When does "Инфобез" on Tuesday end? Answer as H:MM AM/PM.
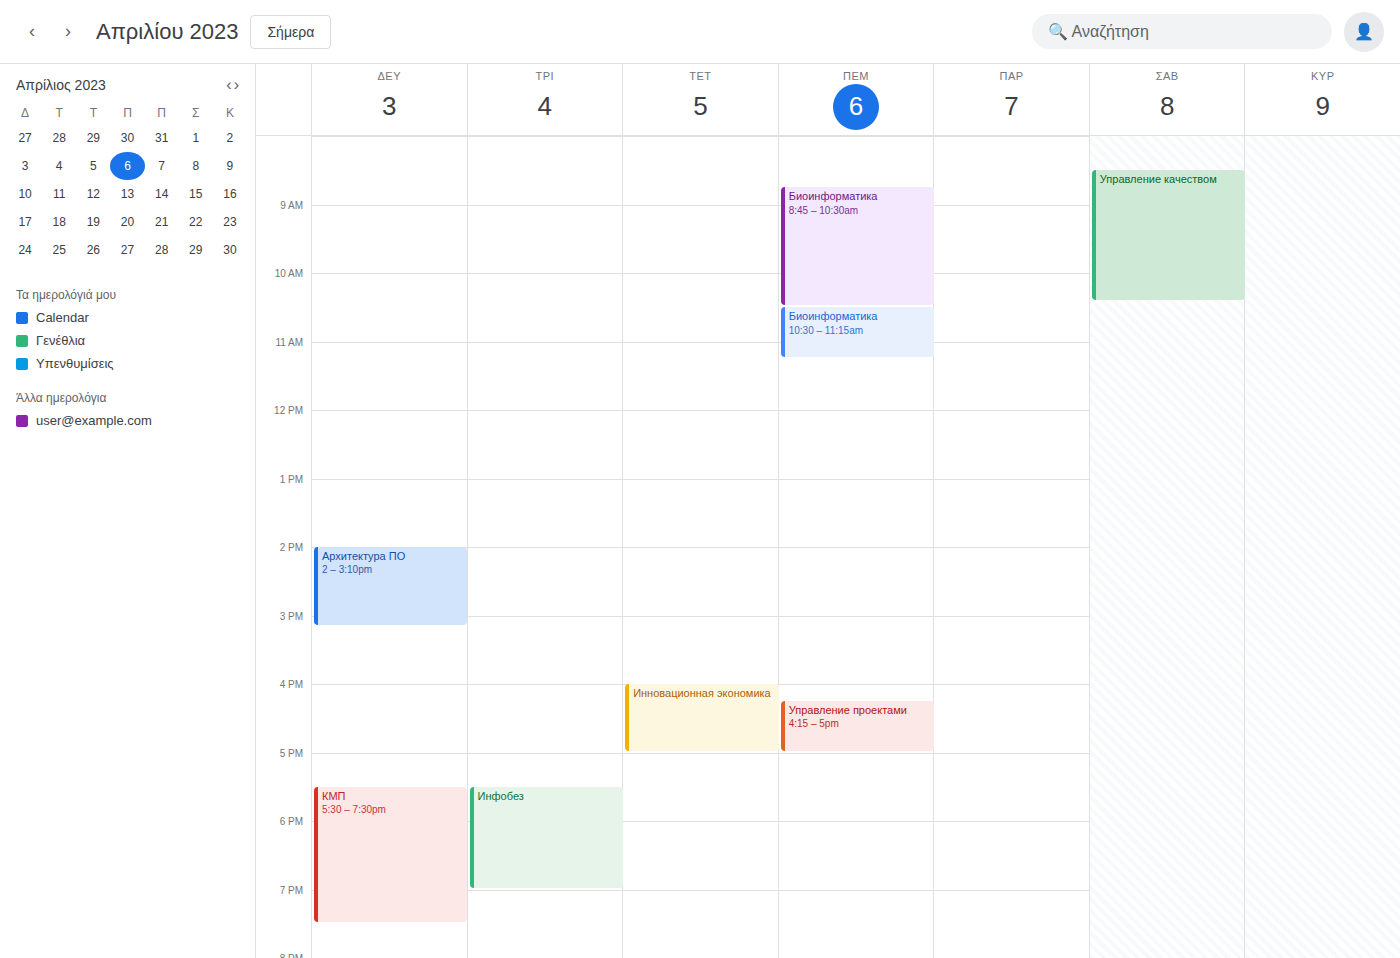
7:00 PM